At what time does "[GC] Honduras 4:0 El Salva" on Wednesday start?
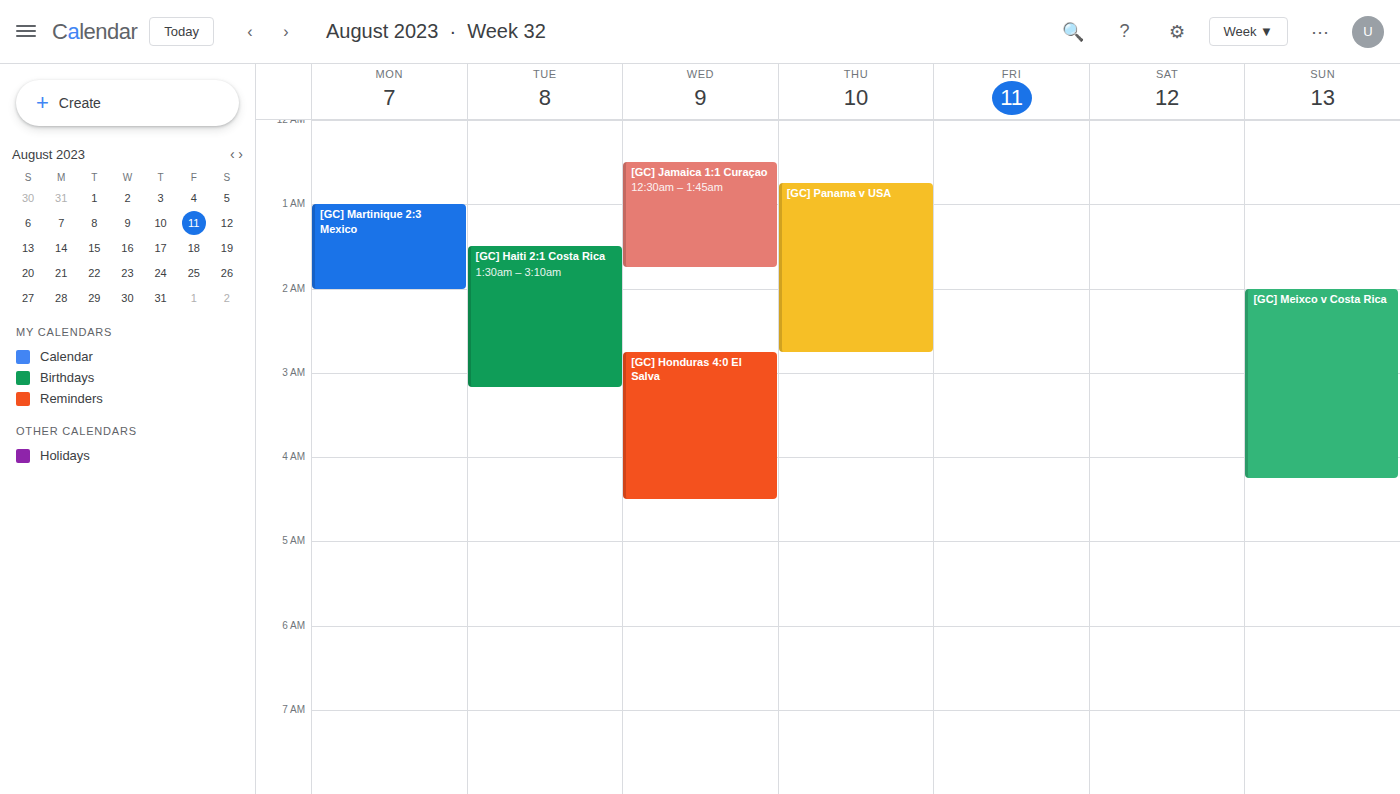
2:45 AM